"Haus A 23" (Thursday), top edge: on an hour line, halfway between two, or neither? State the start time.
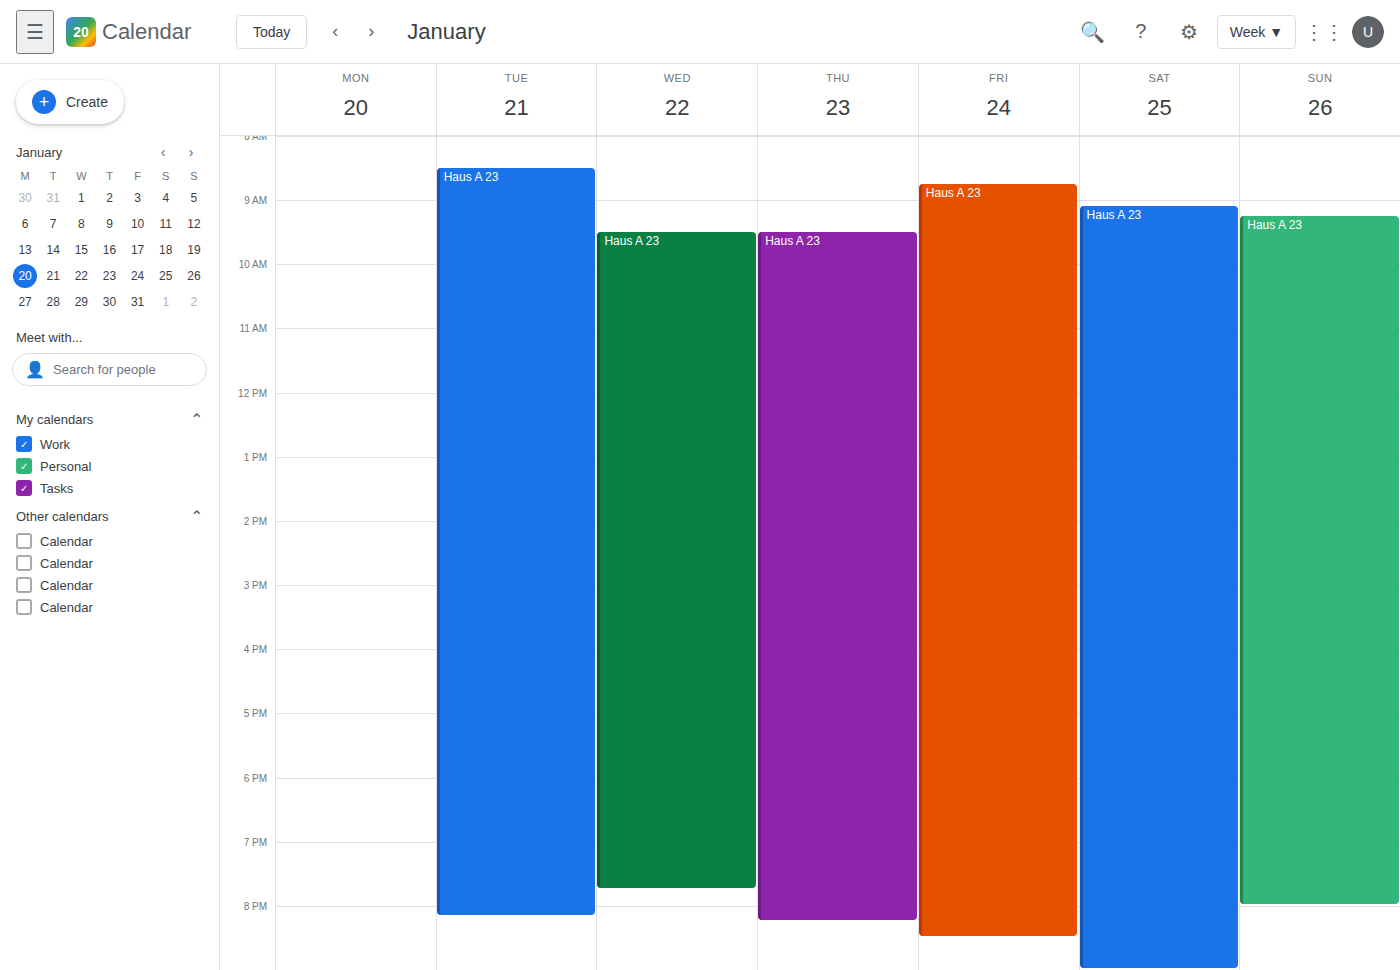
9:30 AM -- halfway between the 9 AM and 10 AM lines.